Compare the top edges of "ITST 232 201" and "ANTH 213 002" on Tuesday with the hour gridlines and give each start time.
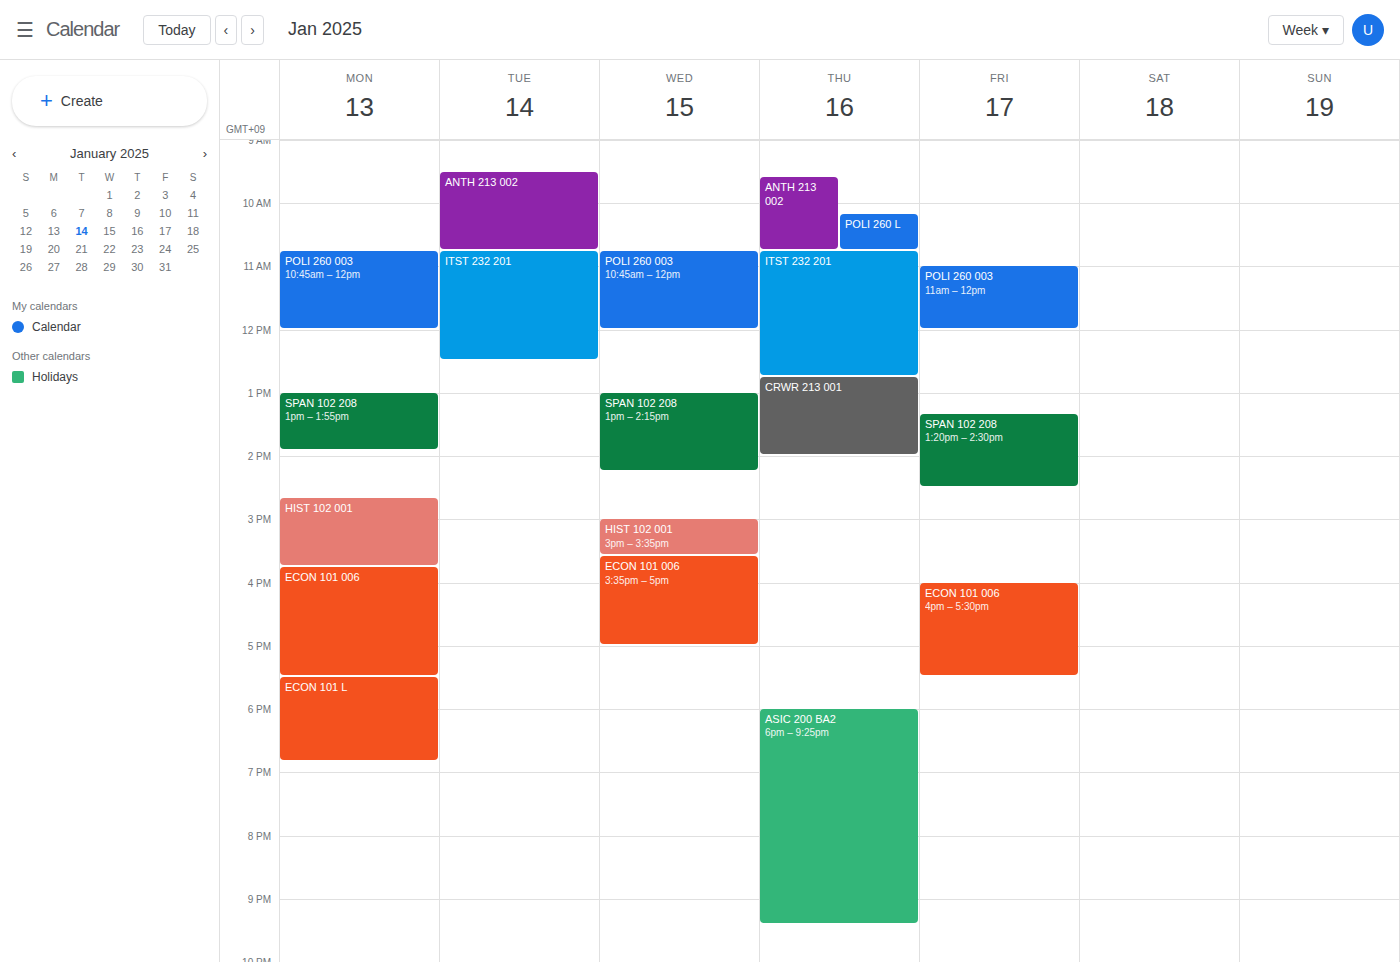
"ITST 232 201": 10:45 AM, neither: three quarters of the way from the 10 AM line to the 11 AM line. "ANTH 213 002": 9:30 AM, halfway between the 9 AM and 10 AM lines.